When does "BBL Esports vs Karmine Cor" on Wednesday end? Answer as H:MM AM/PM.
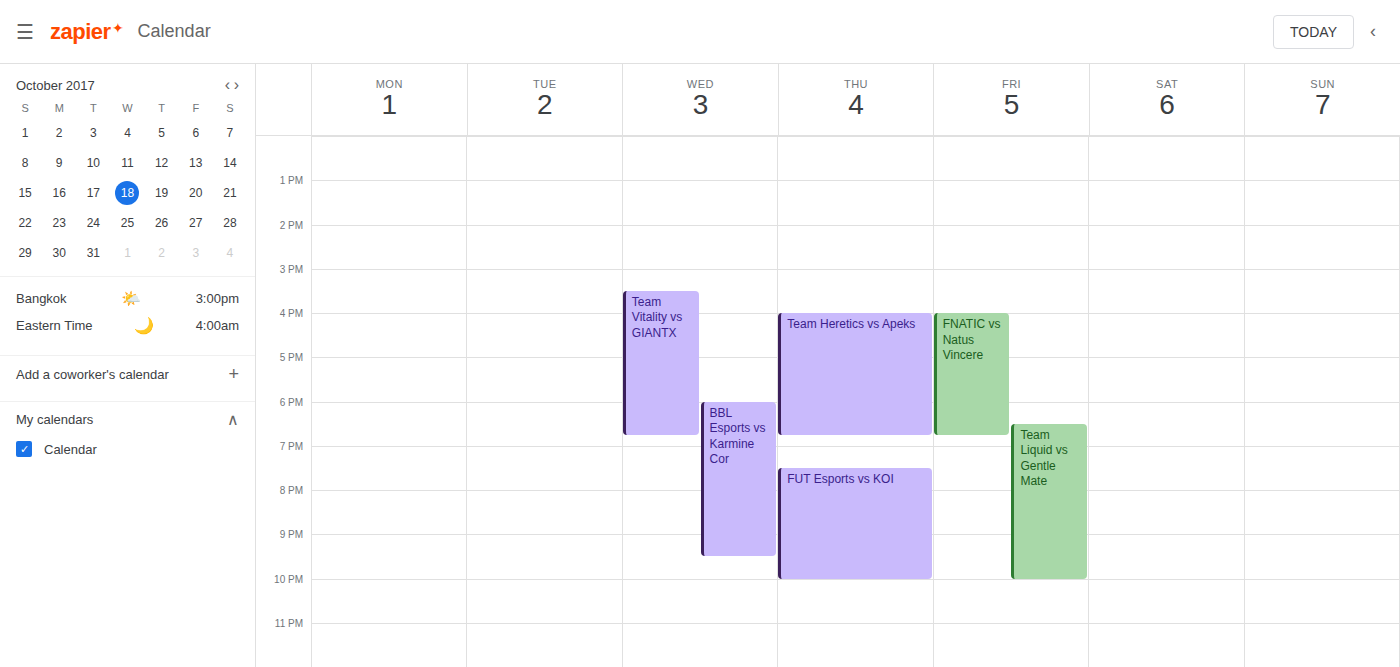
9:30 PM